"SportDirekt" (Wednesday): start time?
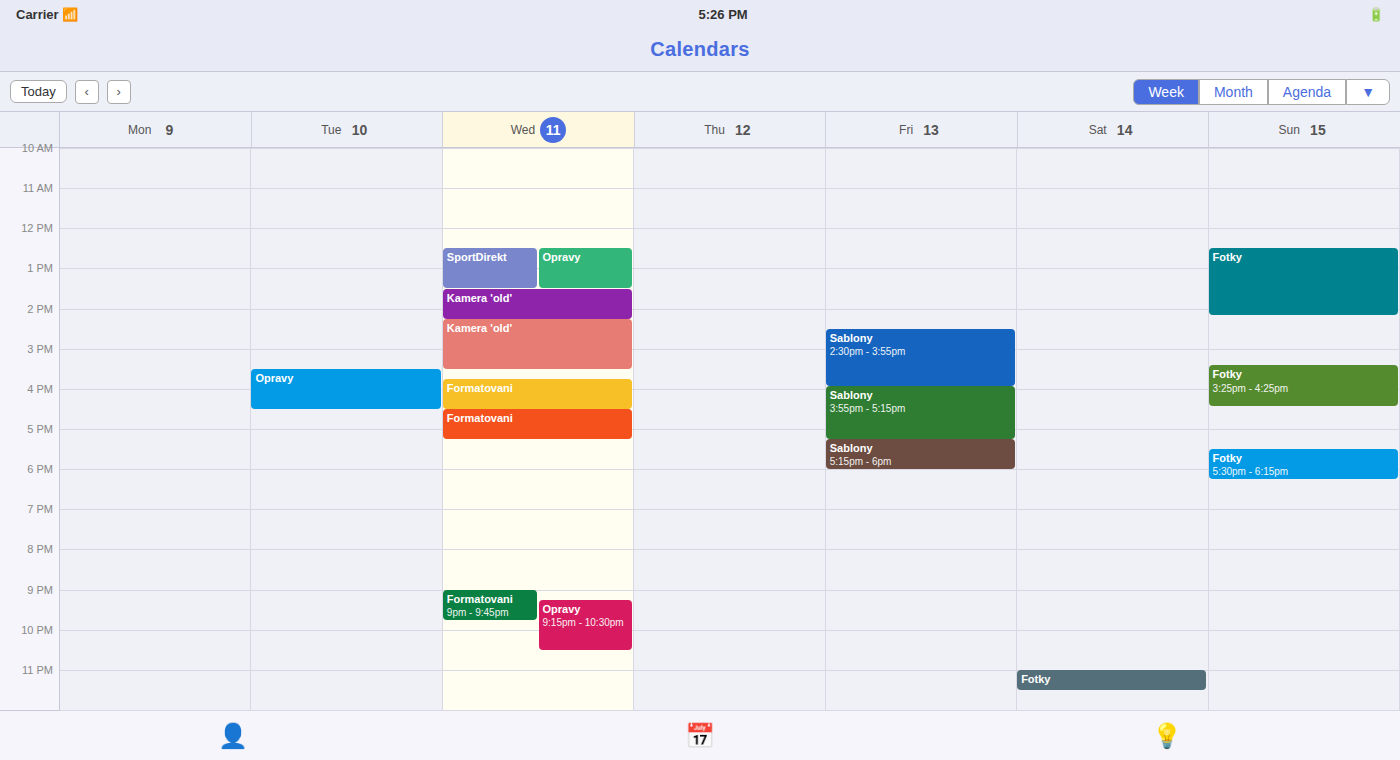
12:30